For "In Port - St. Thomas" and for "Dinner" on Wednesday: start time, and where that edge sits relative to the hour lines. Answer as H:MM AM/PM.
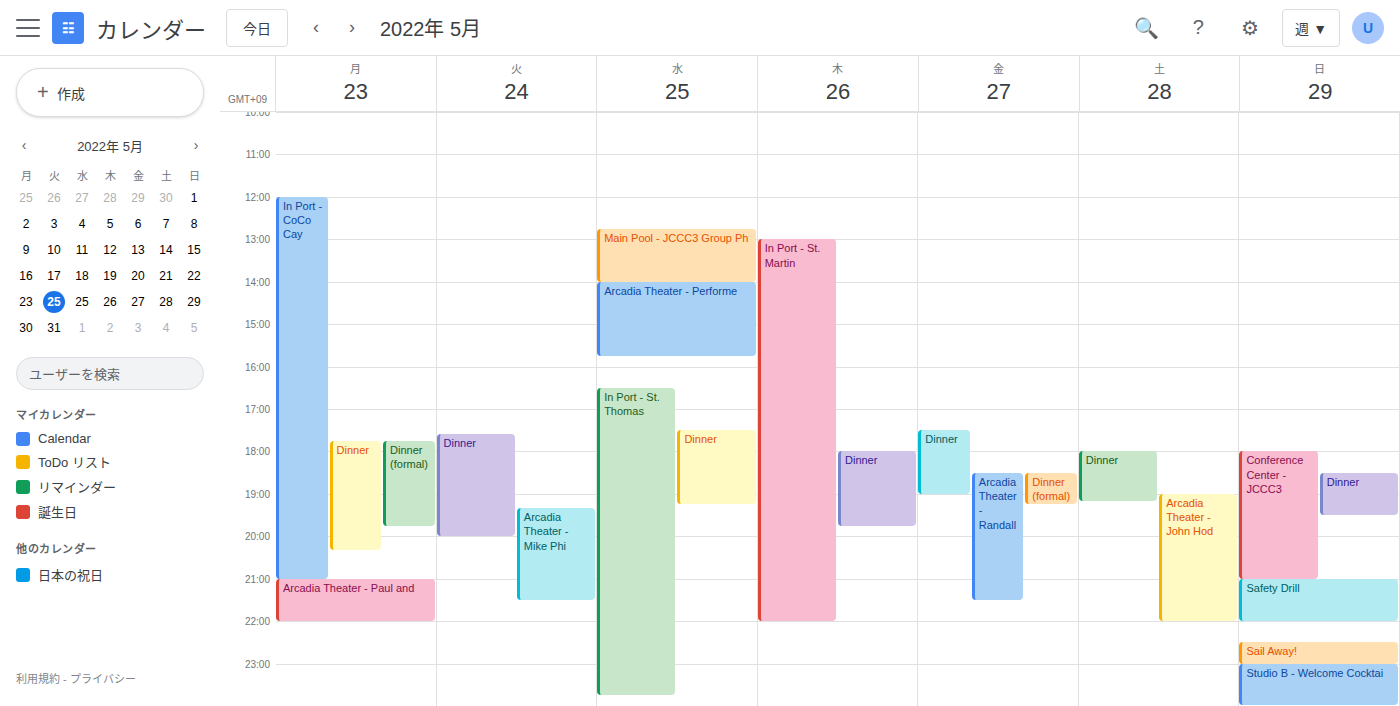
"In Port - St. Thomas": 4:30 PM, halfway between the 4 PM and 5 PM lines. "Dinner": 5:30 PM, halfway between the 5 PM and 6 PM lines.